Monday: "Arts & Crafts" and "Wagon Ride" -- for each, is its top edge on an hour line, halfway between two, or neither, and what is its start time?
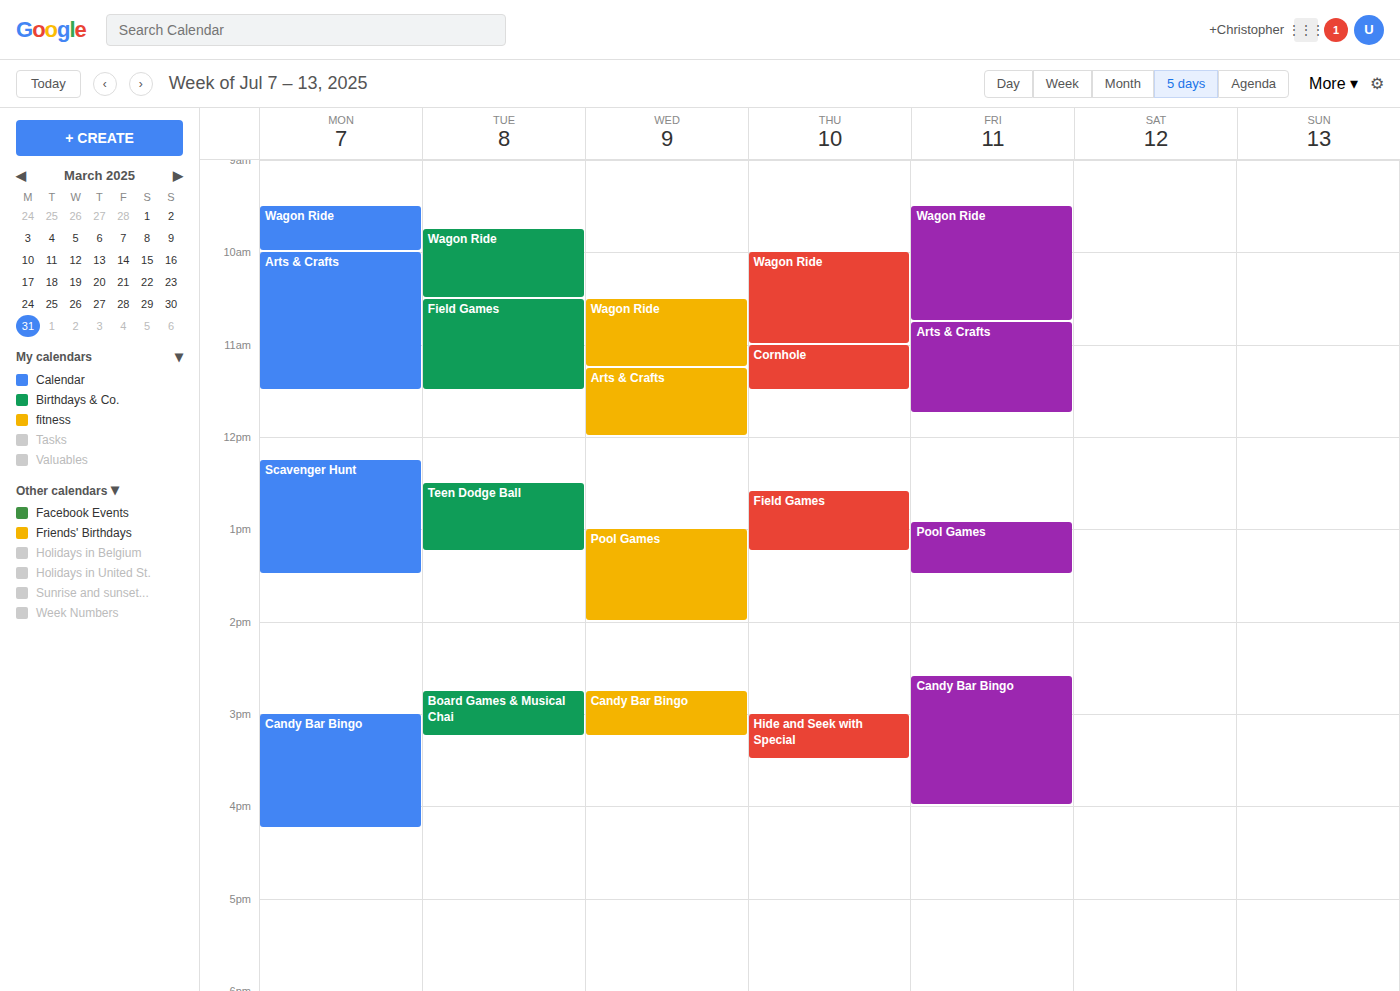
"Arts & Crafts": 10:00 AM, exactly on the 10 AM line. "Wagon Ride": 9:30 AM, halfway between the 9 AM and 10 AM lines.